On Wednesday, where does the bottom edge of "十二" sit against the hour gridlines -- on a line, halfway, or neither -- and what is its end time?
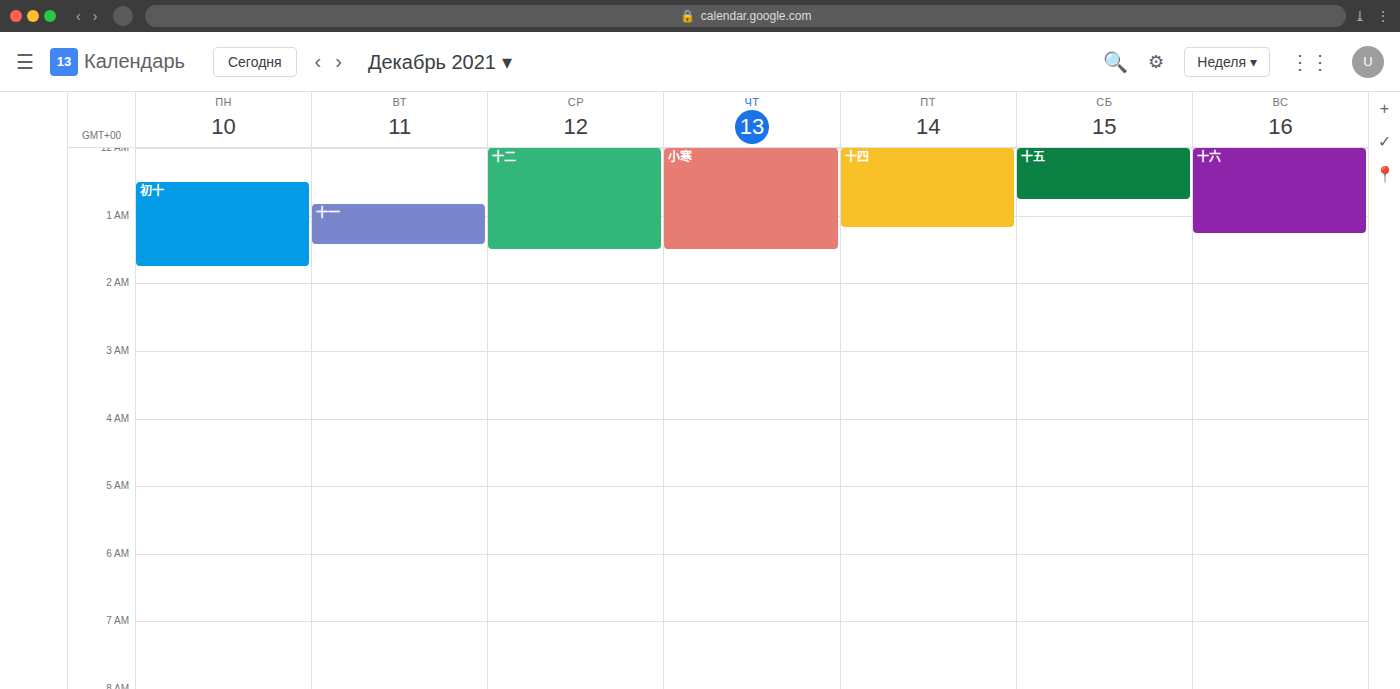
1:30 AM -- halfway between the 1 AM and 2 AM lines.